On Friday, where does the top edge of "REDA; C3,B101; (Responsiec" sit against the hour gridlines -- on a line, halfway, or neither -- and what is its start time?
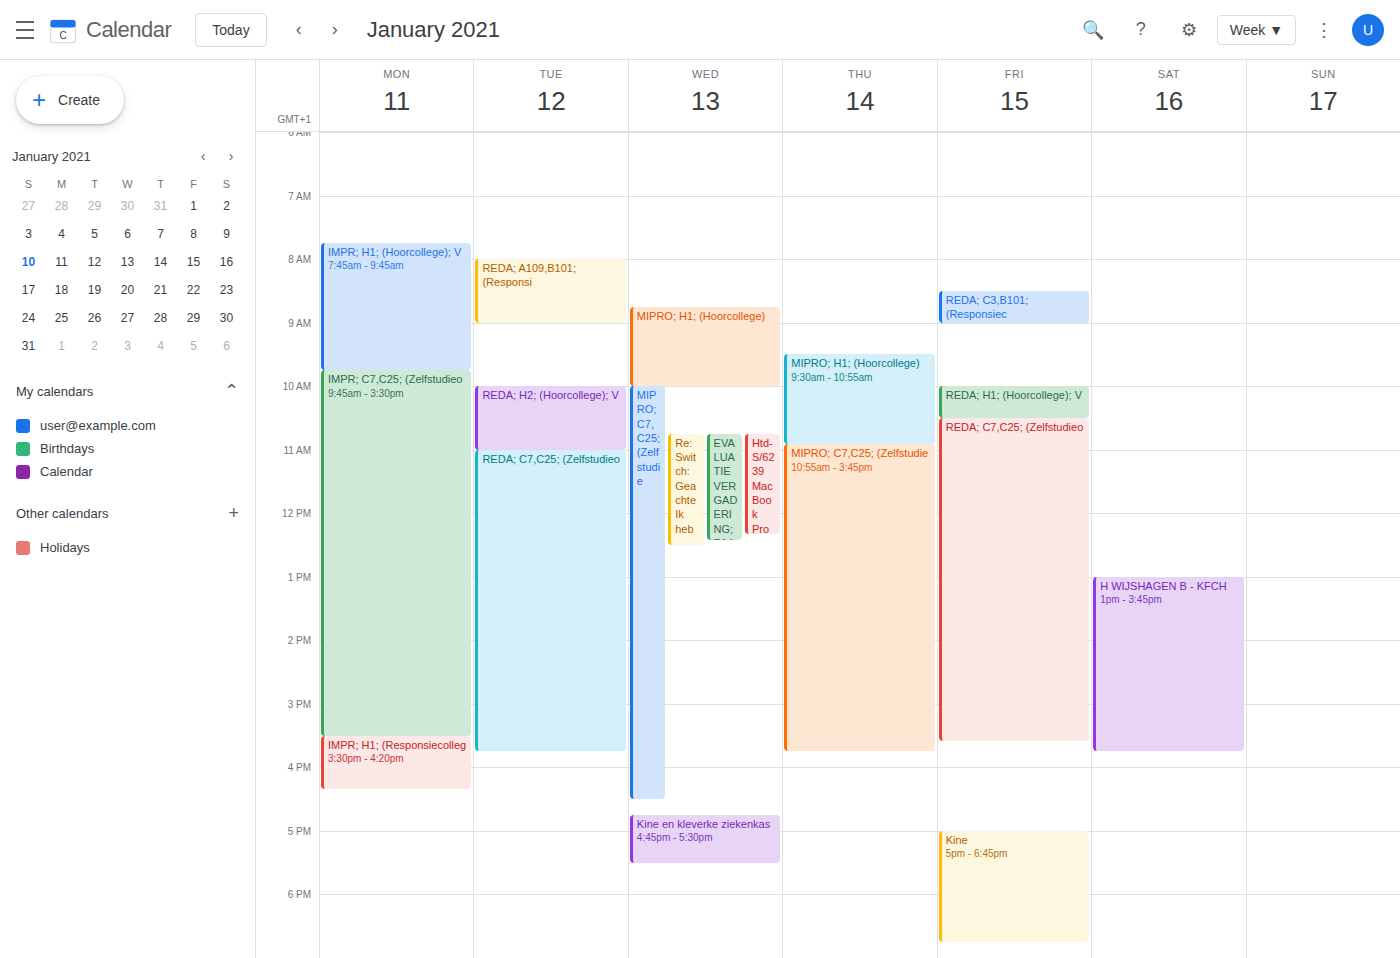
8:30 AM -- halfway between the 8 AM and 9 AM lines.